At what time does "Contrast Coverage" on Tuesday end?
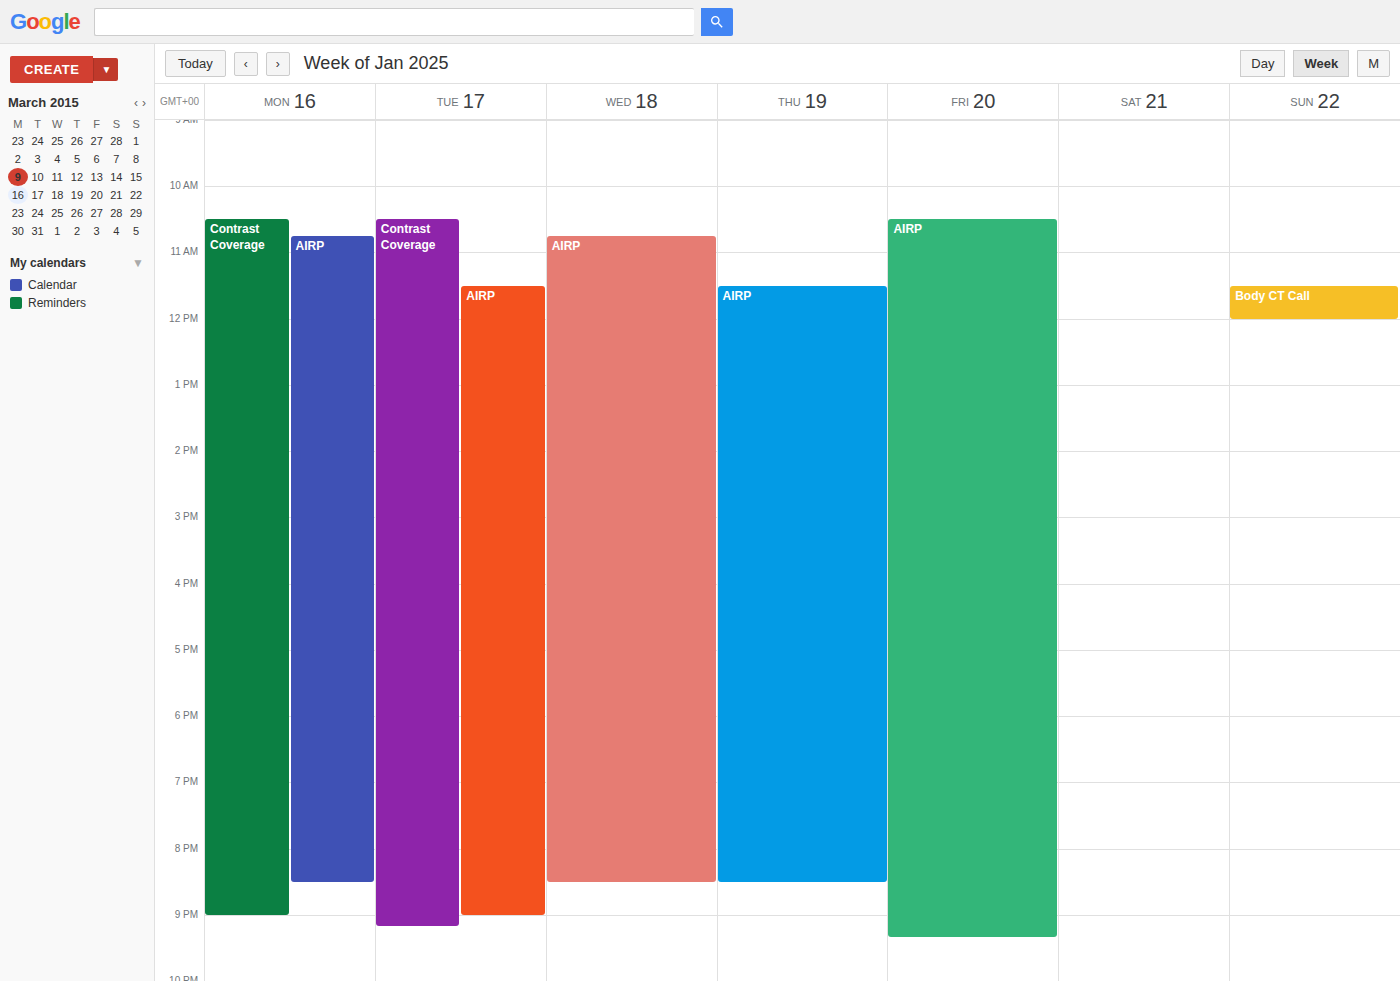
9:10 PM